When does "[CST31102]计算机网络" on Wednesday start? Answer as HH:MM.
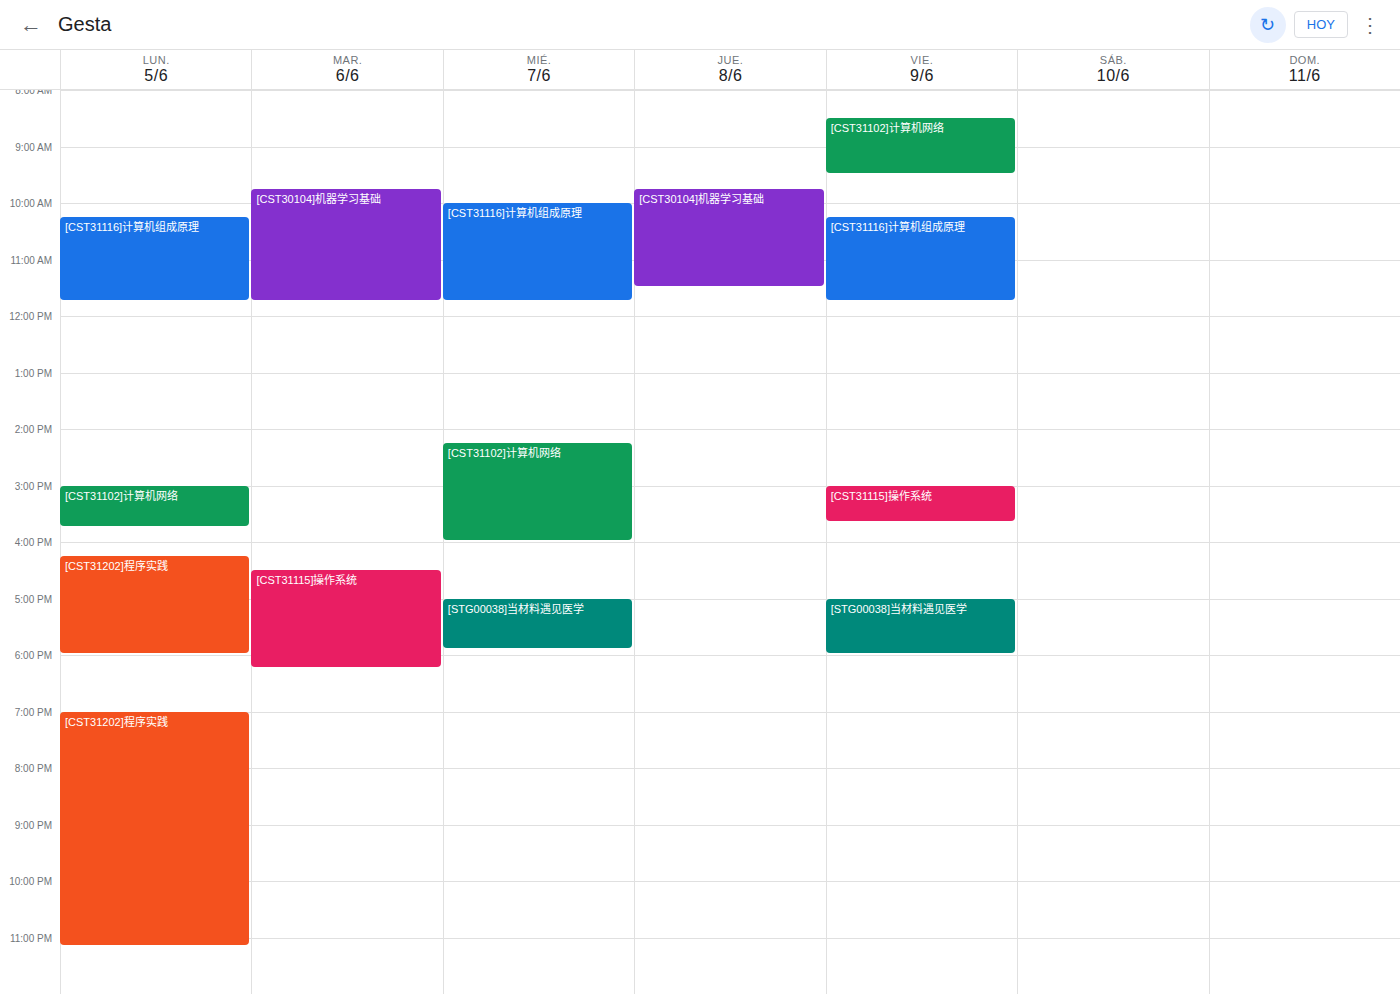
14:15